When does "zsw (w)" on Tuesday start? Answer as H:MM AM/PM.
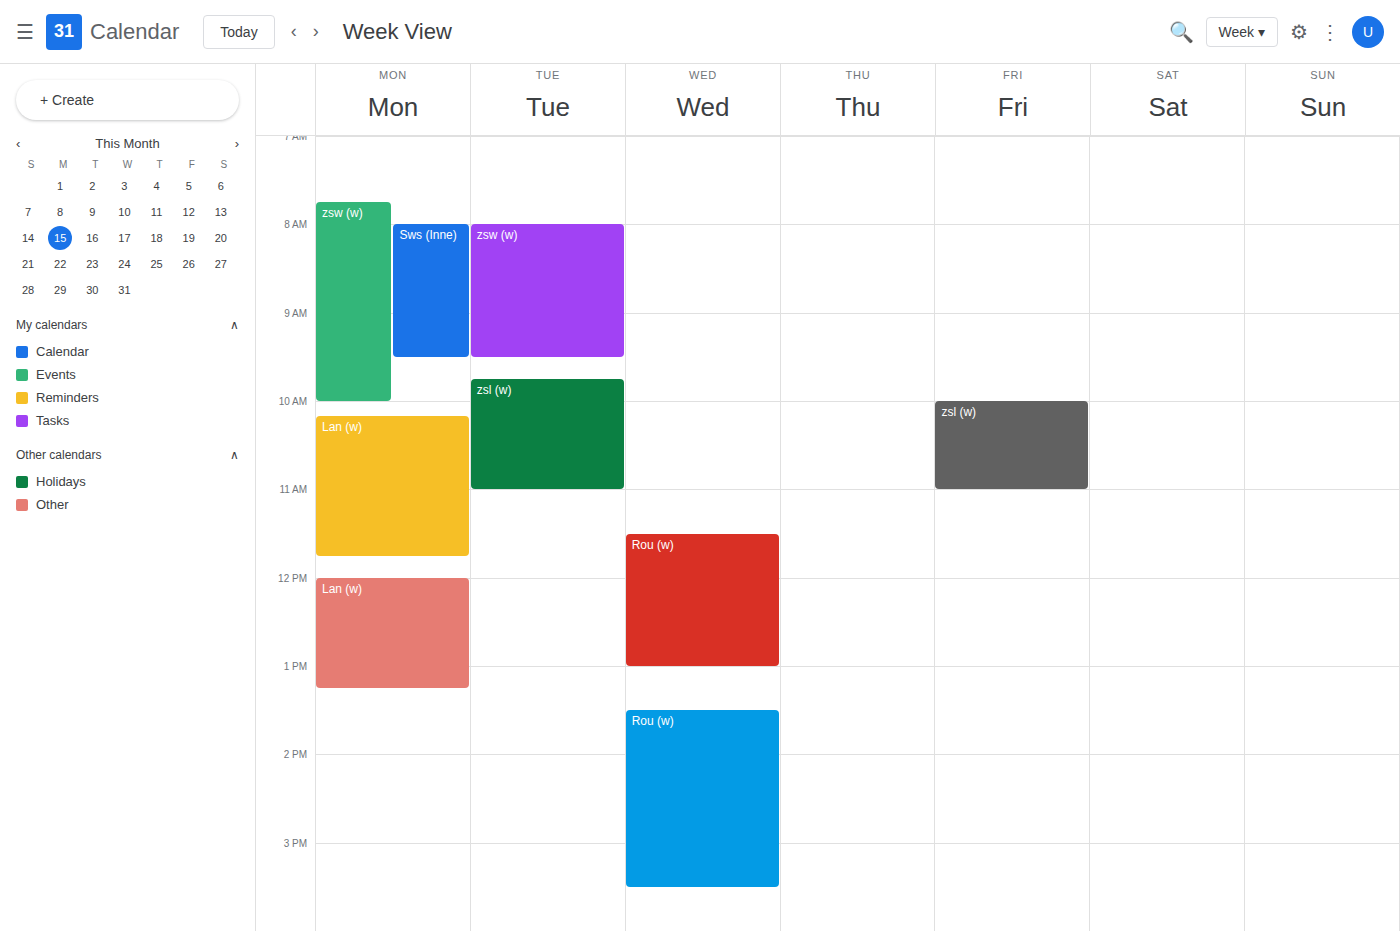
8:00 AM